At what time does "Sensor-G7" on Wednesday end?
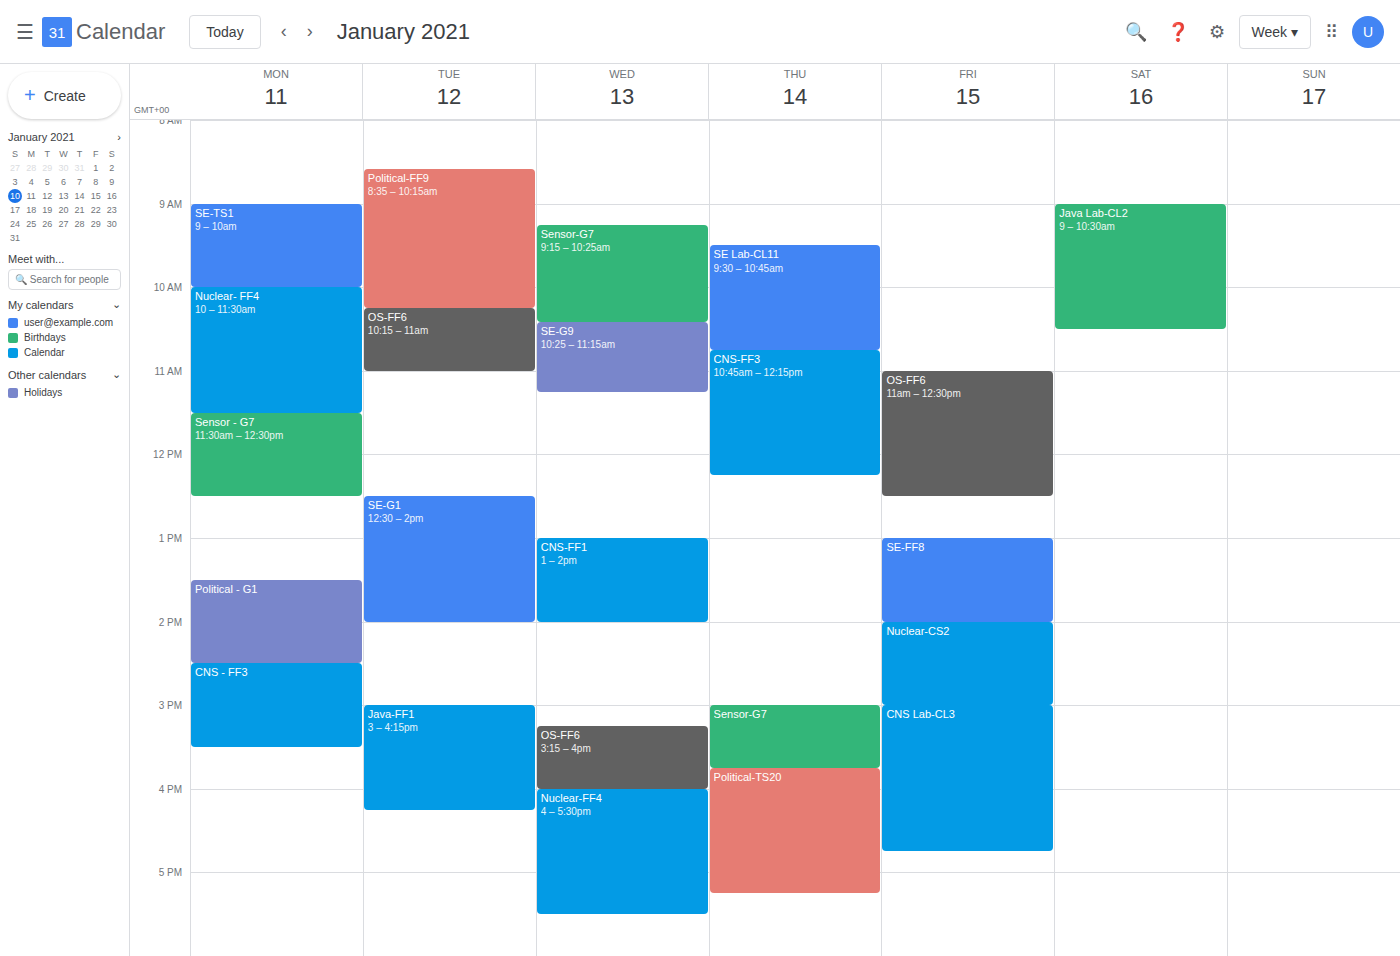
10:25 AM